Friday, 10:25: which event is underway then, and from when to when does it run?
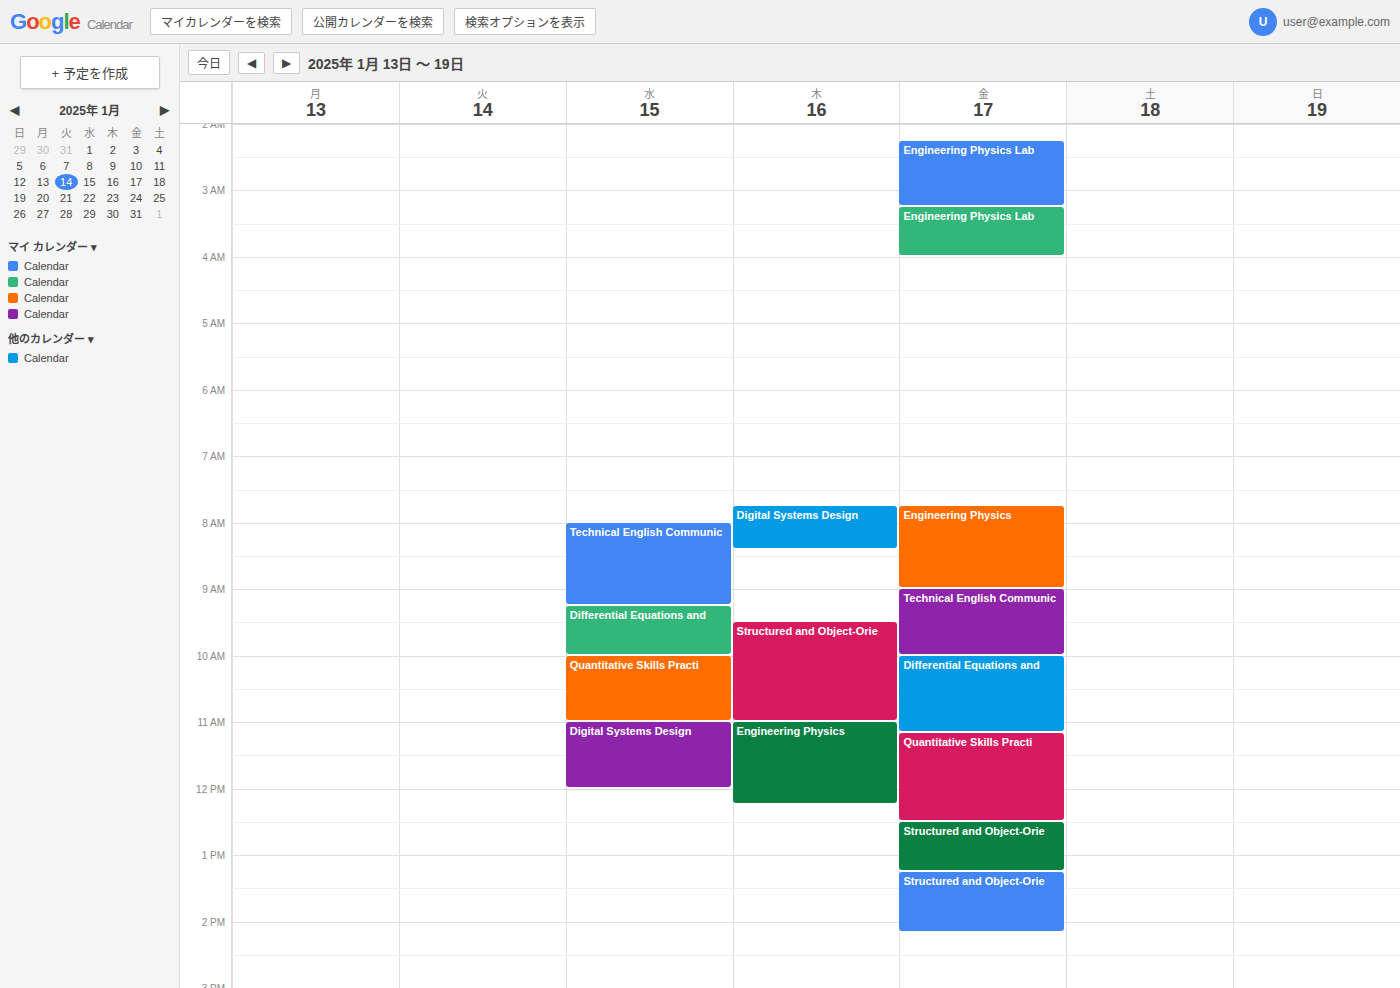
"Differential Equations and", 10:00 to 11:10